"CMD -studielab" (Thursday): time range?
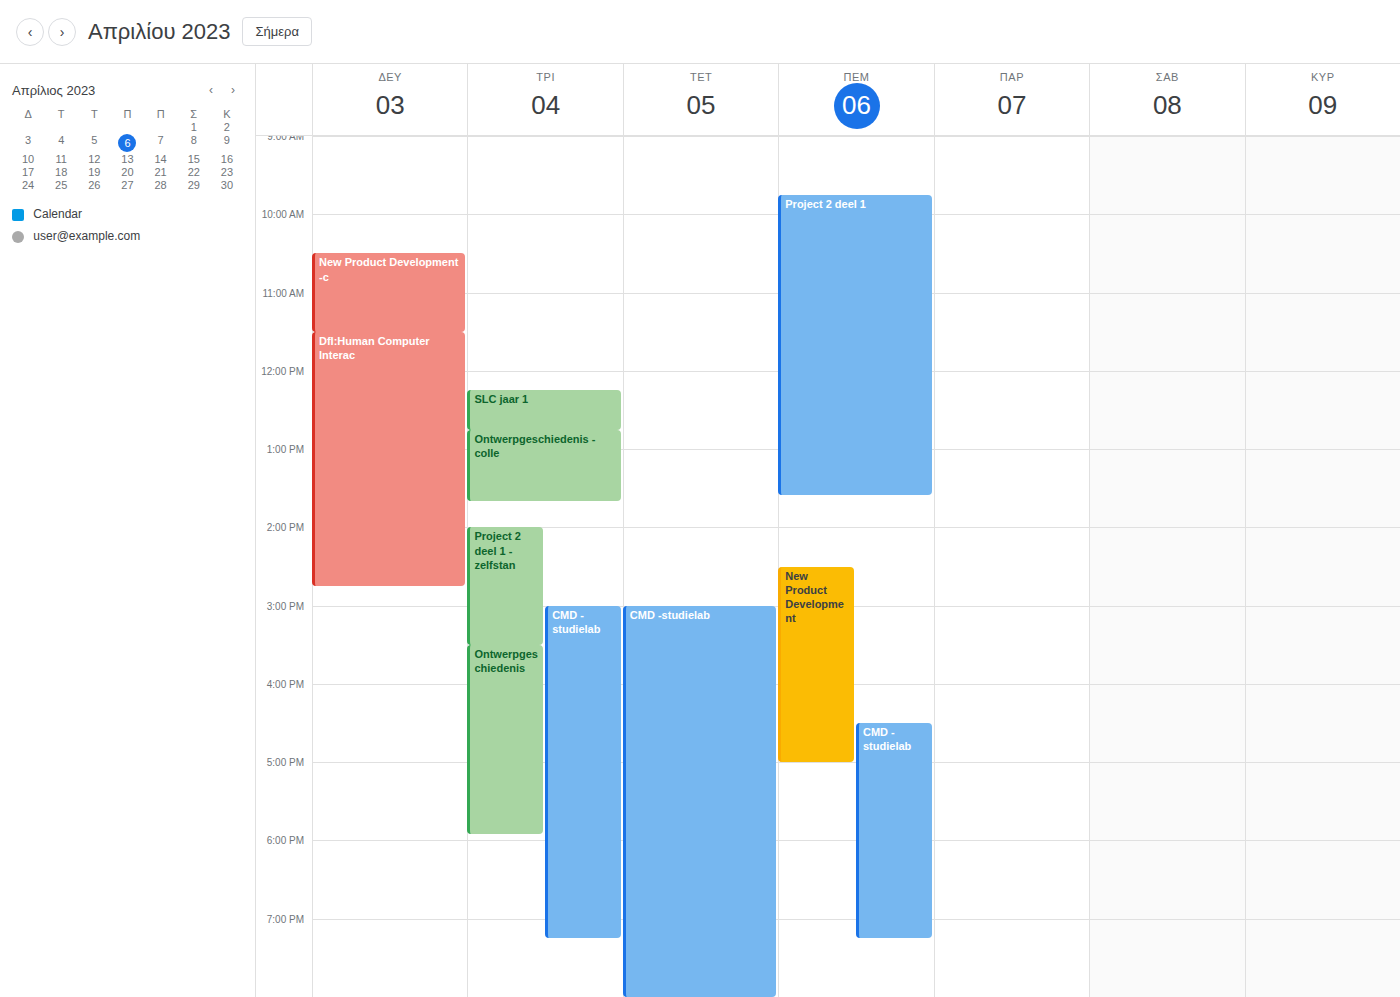
16:30 to 19:15